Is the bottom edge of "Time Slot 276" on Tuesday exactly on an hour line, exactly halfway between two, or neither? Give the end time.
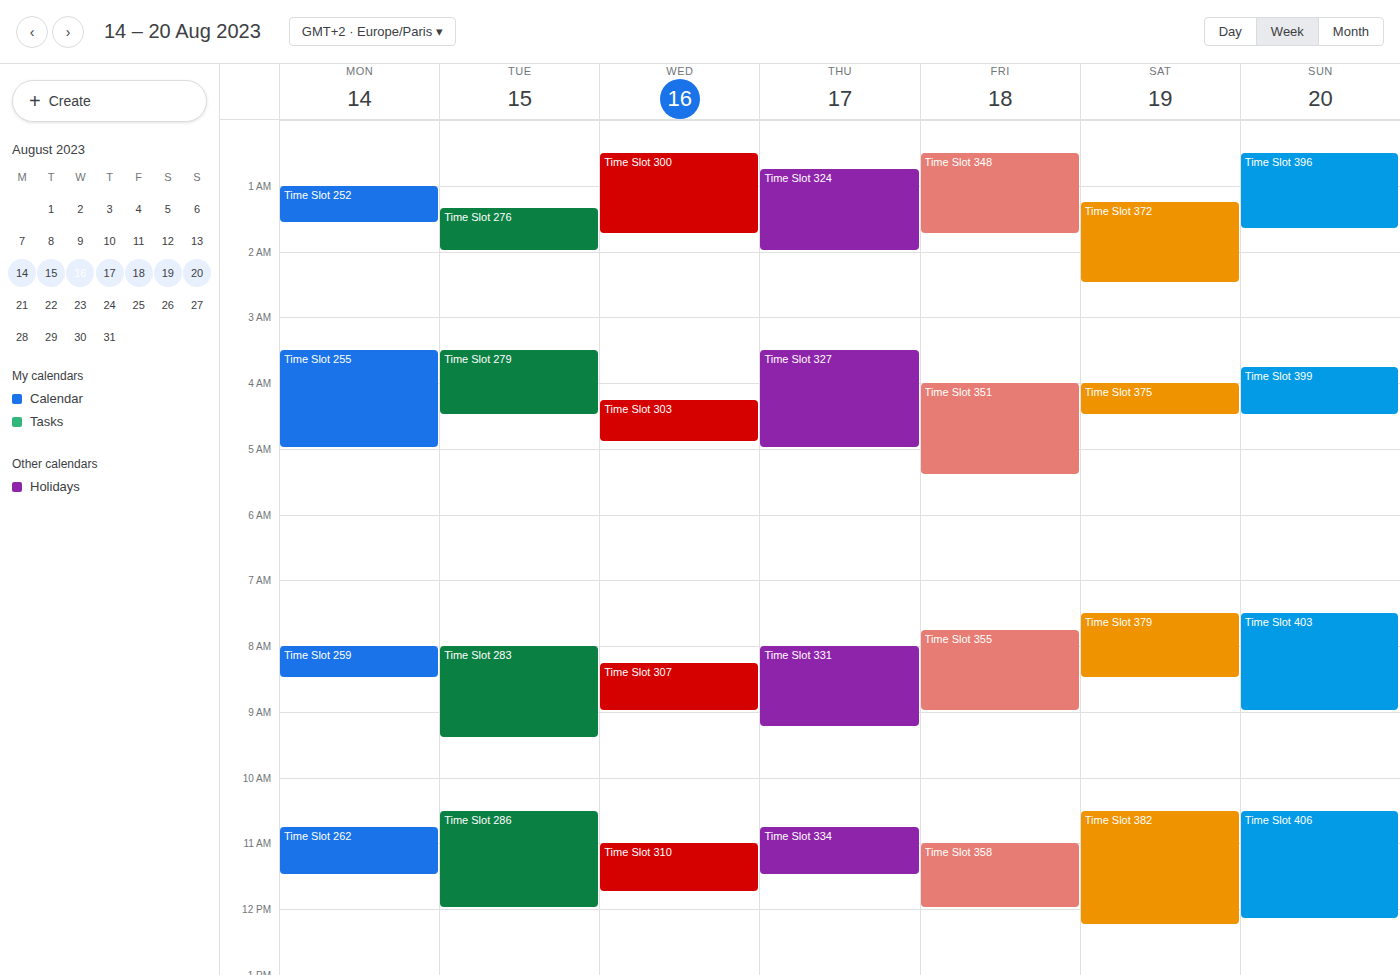
2:00 AM -- exactly on the 2 AM line.